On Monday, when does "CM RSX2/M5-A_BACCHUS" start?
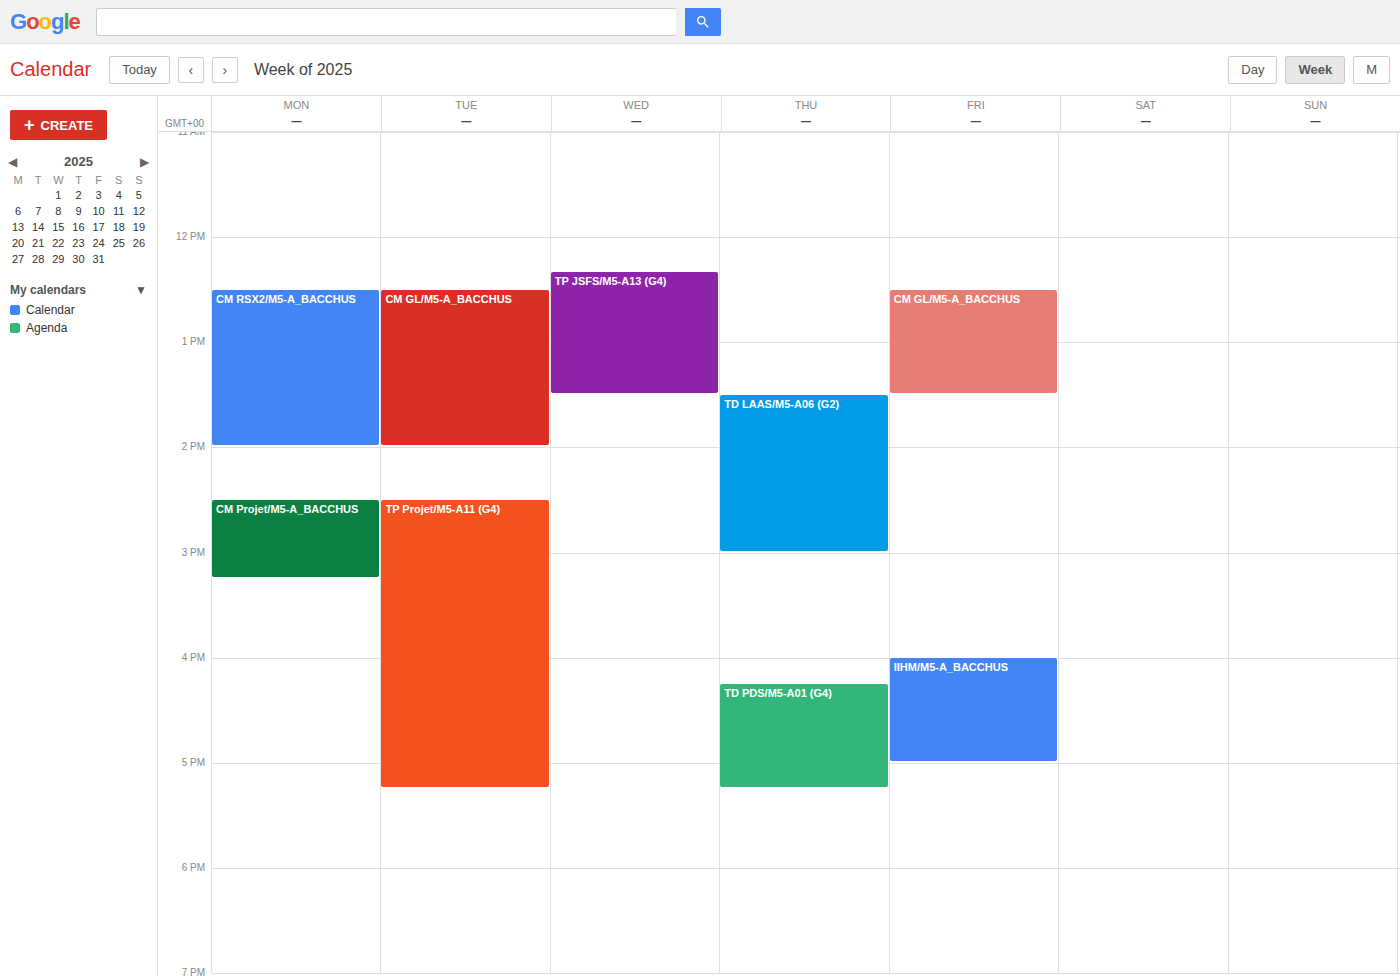
12:30 PM